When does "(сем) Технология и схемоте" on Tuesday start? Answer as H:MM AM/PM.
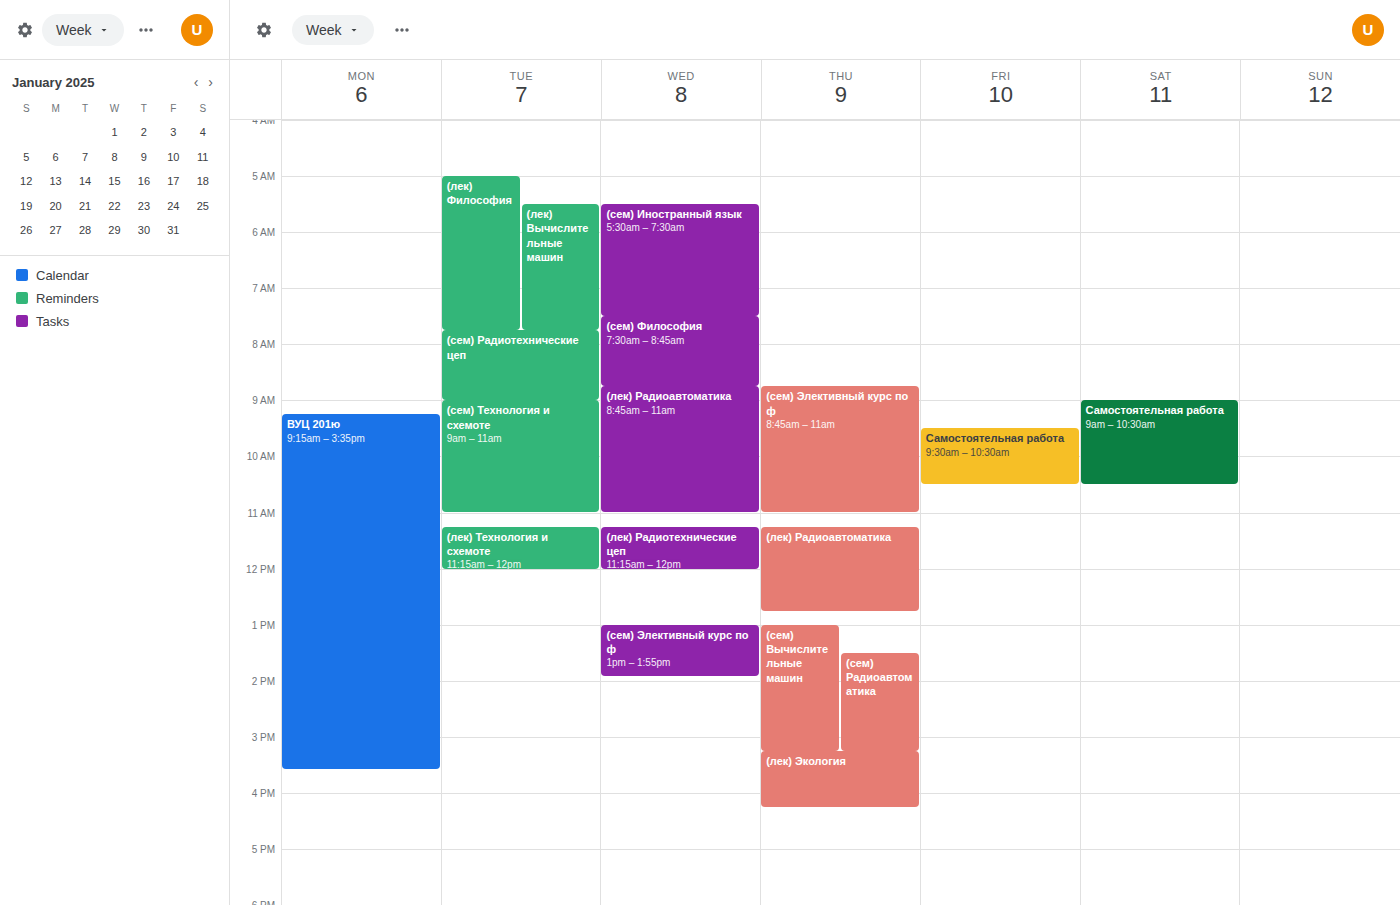
9:00 AM